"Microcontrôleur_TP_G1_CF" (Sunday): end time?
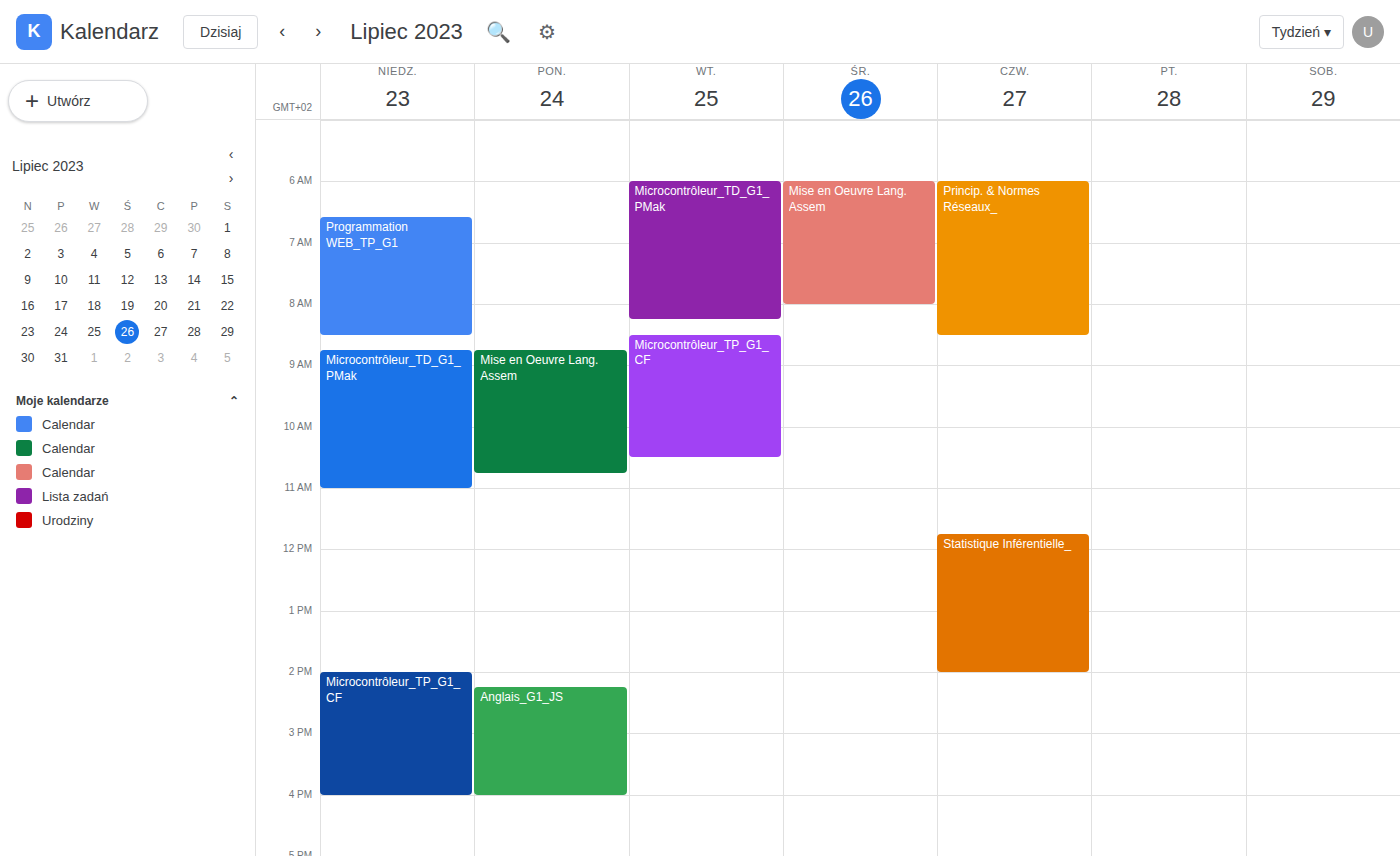
4:00 PM